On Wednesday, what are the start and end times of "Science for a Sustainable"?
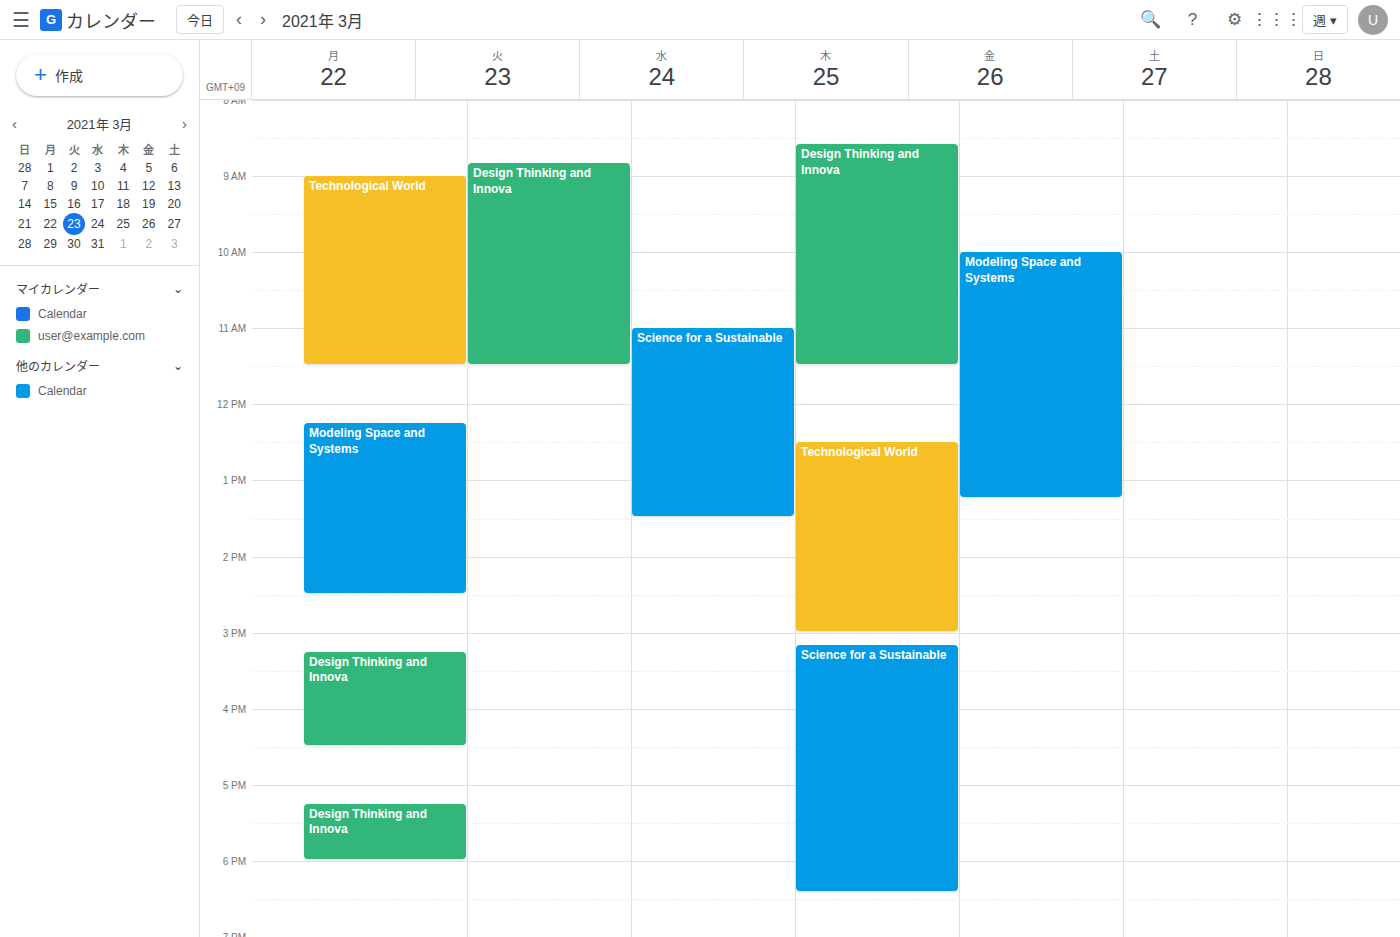
11:00 AM to 1:30 PM